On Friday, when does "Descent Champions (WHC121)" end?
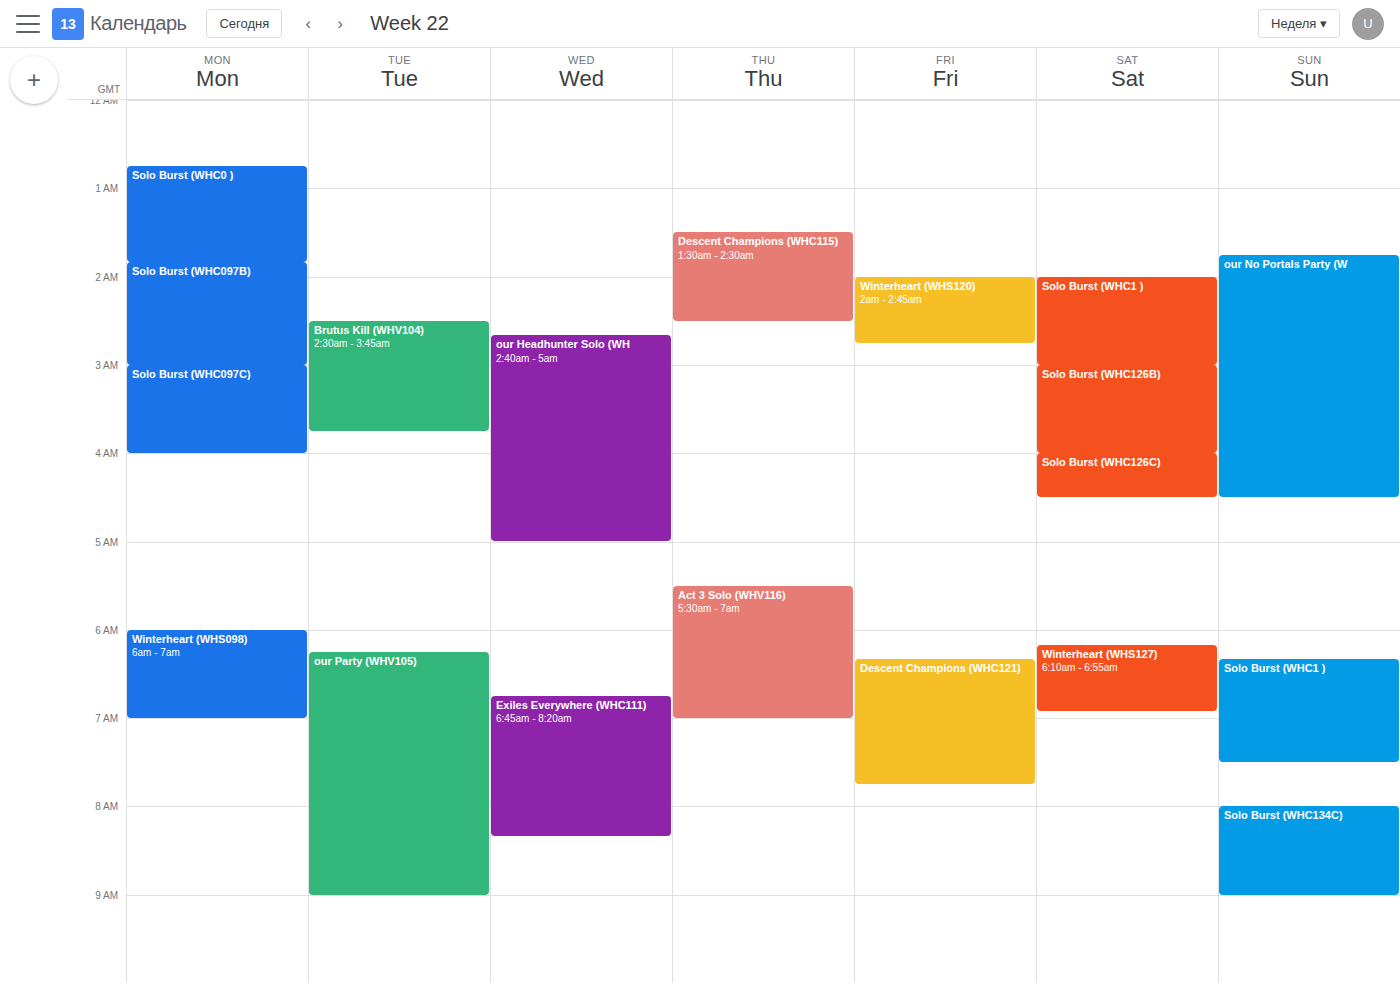
7:45 AM